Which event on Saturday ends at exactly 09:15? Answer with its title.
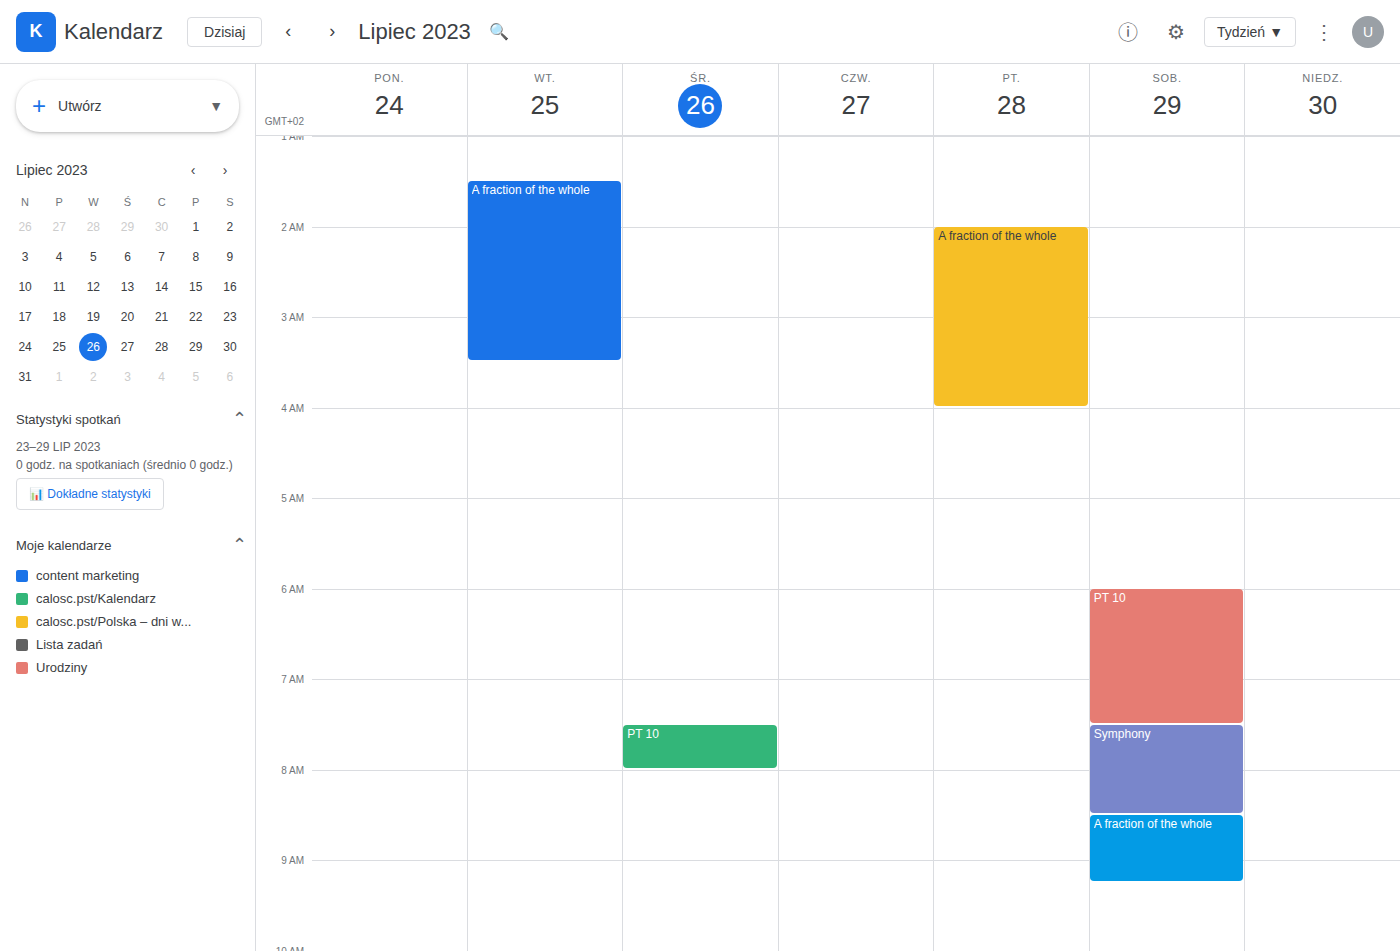
"A fraction of the whole"